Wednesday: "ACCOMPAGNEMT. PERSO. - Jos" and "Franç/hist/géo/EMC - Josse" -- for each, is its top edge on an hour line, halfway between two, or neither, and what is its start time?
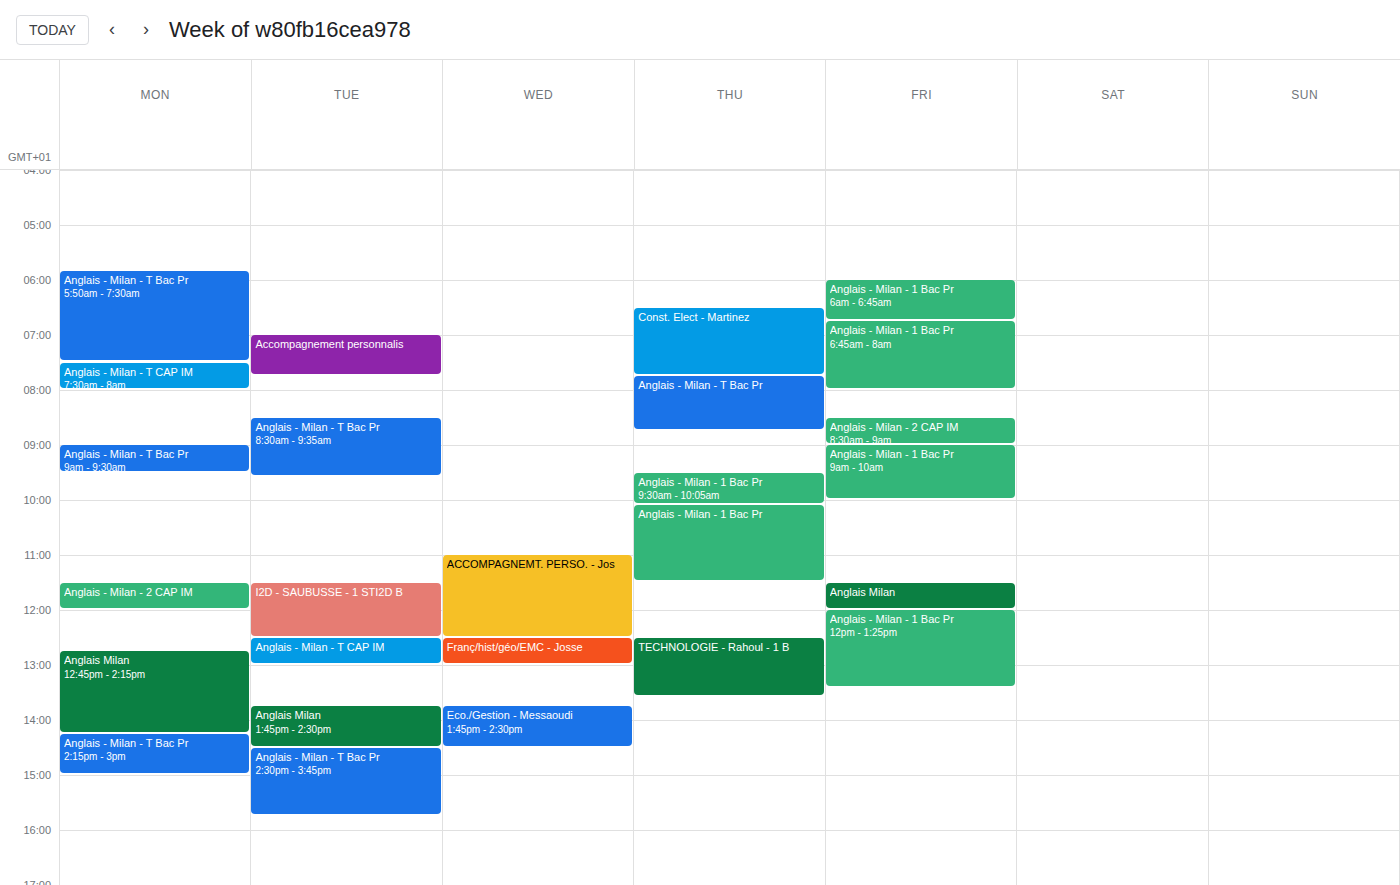
"ACCOMPAGNEMT. PERSO. - Jos": 11:00 AM, exactly on the 11 AM line. "Franç/hist/géo/EMC - Josse": 12:30 PM, halfway between the 12 PM and 1 PM lines.